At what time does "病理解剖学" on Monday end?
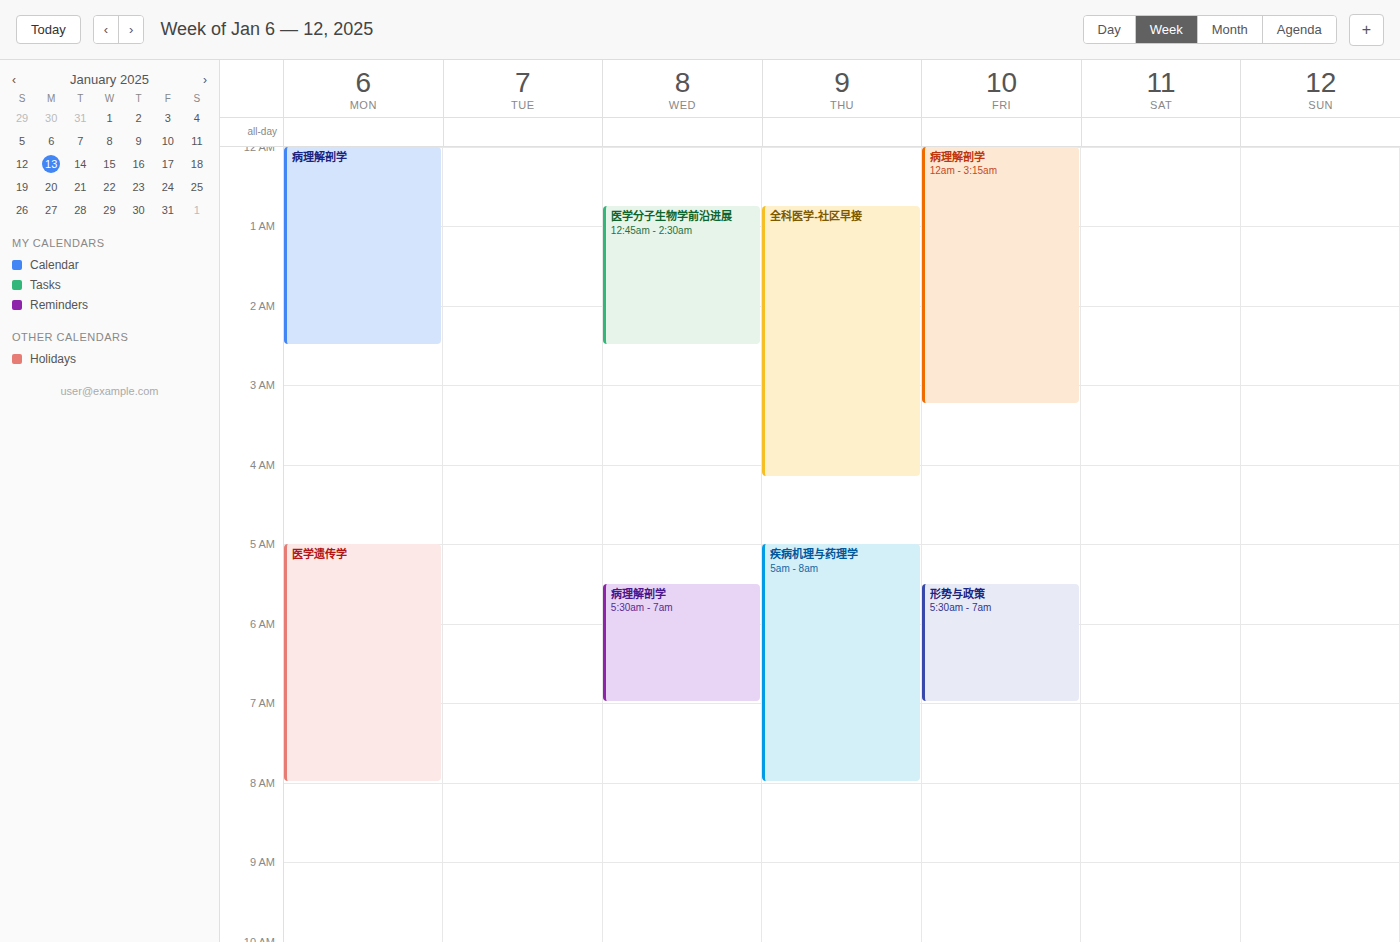
2:30 AM